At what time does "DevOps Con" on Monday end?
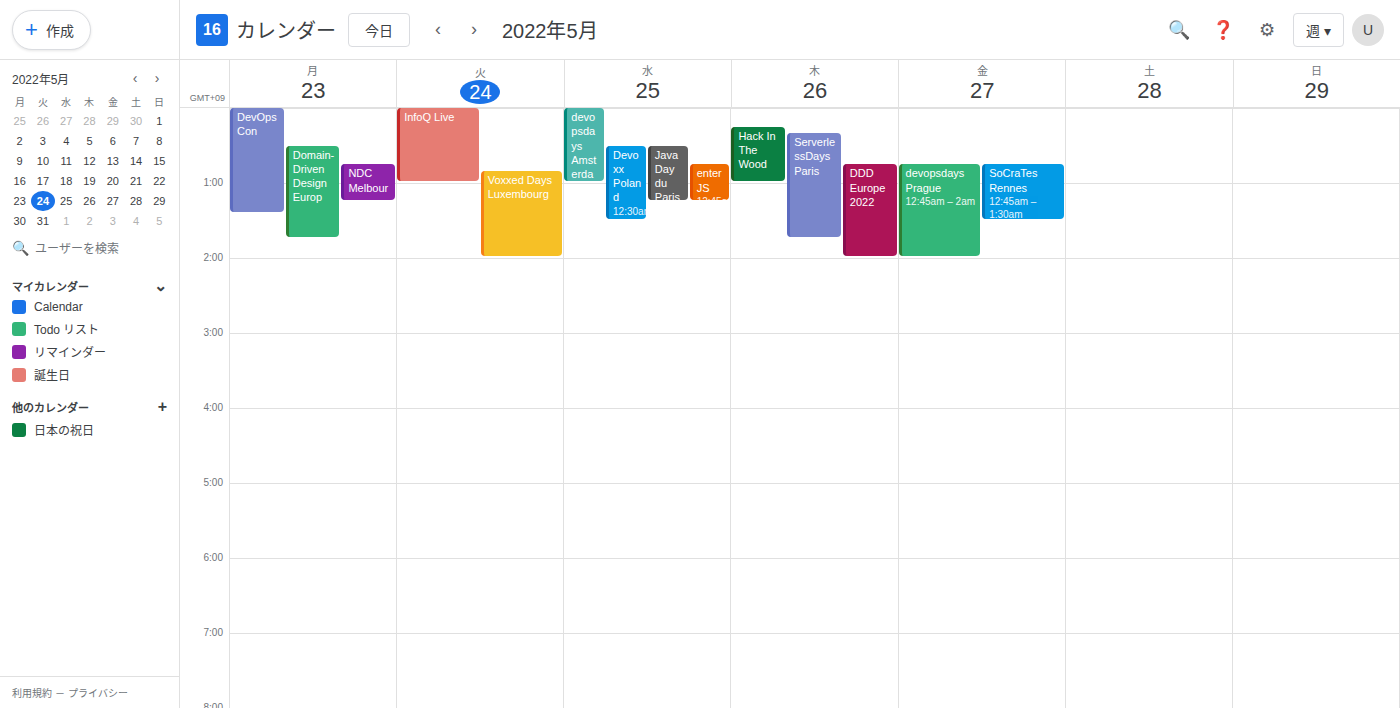
1:25 AM